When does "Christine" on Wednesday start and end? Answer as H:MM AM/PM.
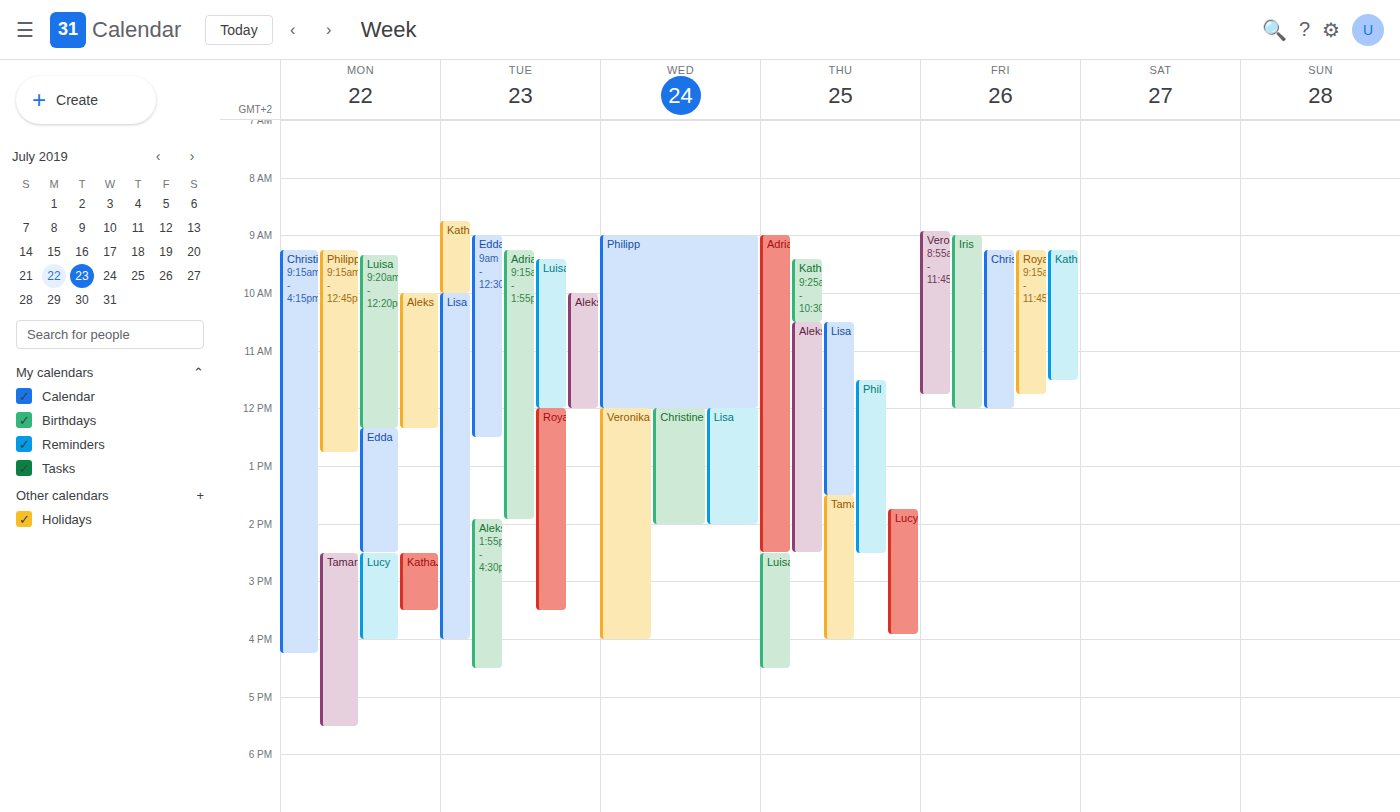
12:00 PM to 2:00 PM